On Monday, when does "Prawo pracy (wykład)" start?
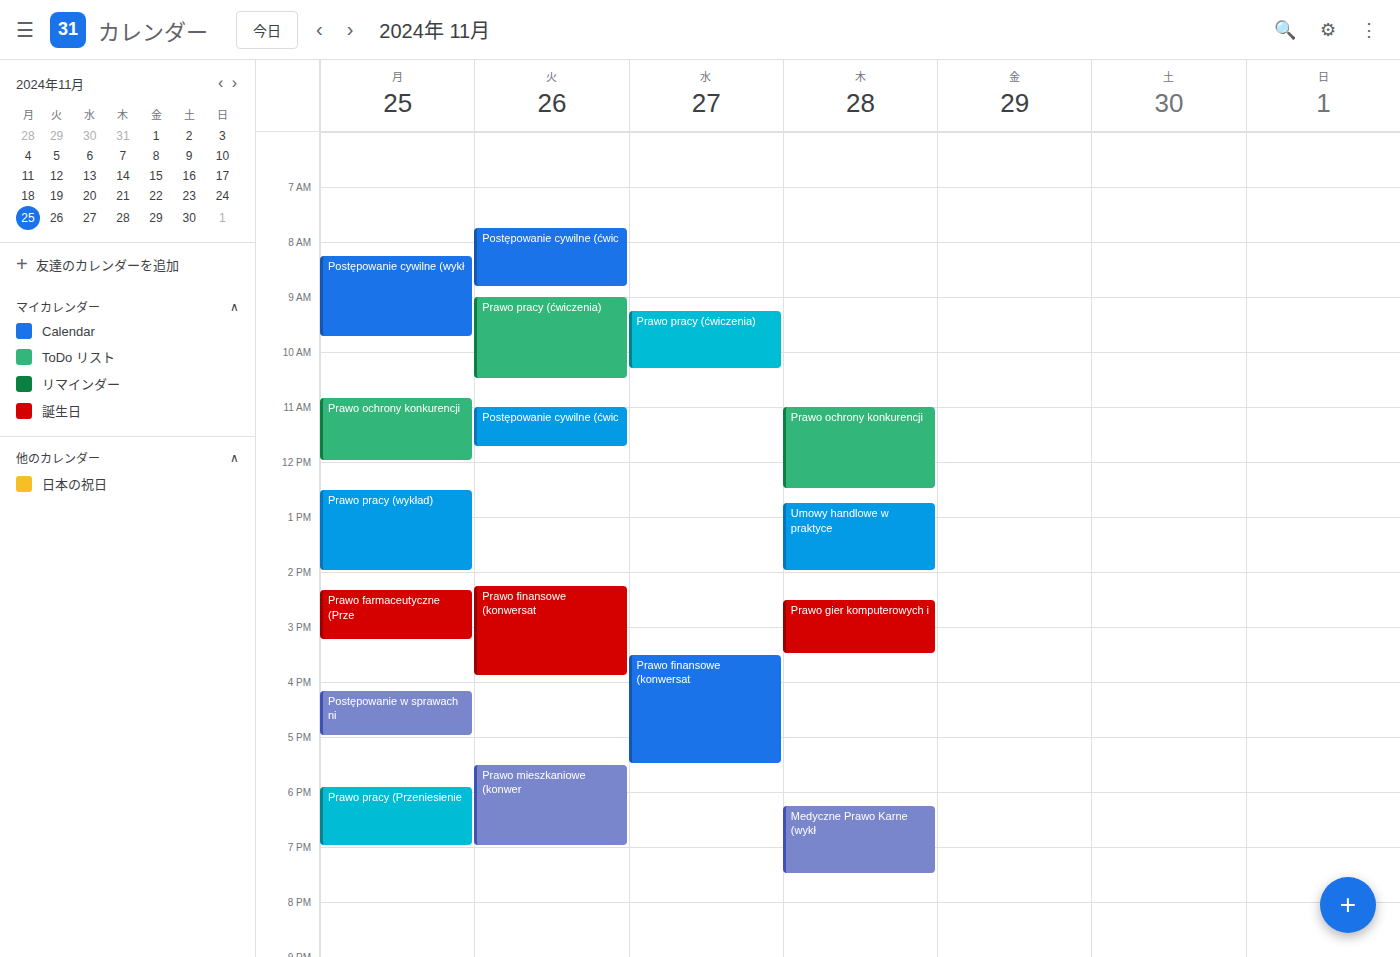
12:30 PM